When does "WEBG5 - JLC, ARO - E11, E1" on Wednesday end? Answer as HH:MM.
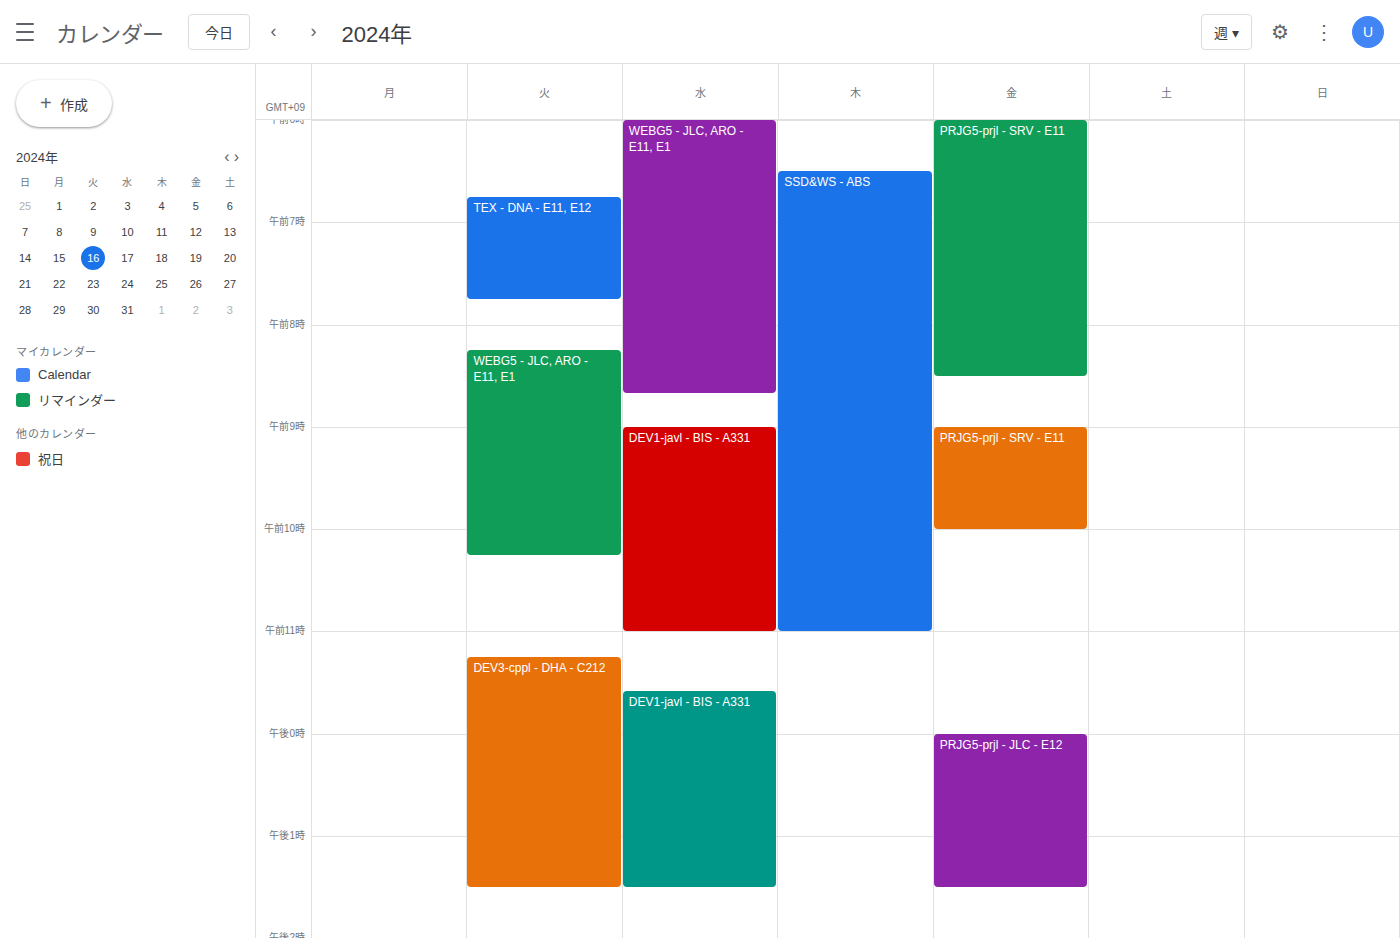
08:40